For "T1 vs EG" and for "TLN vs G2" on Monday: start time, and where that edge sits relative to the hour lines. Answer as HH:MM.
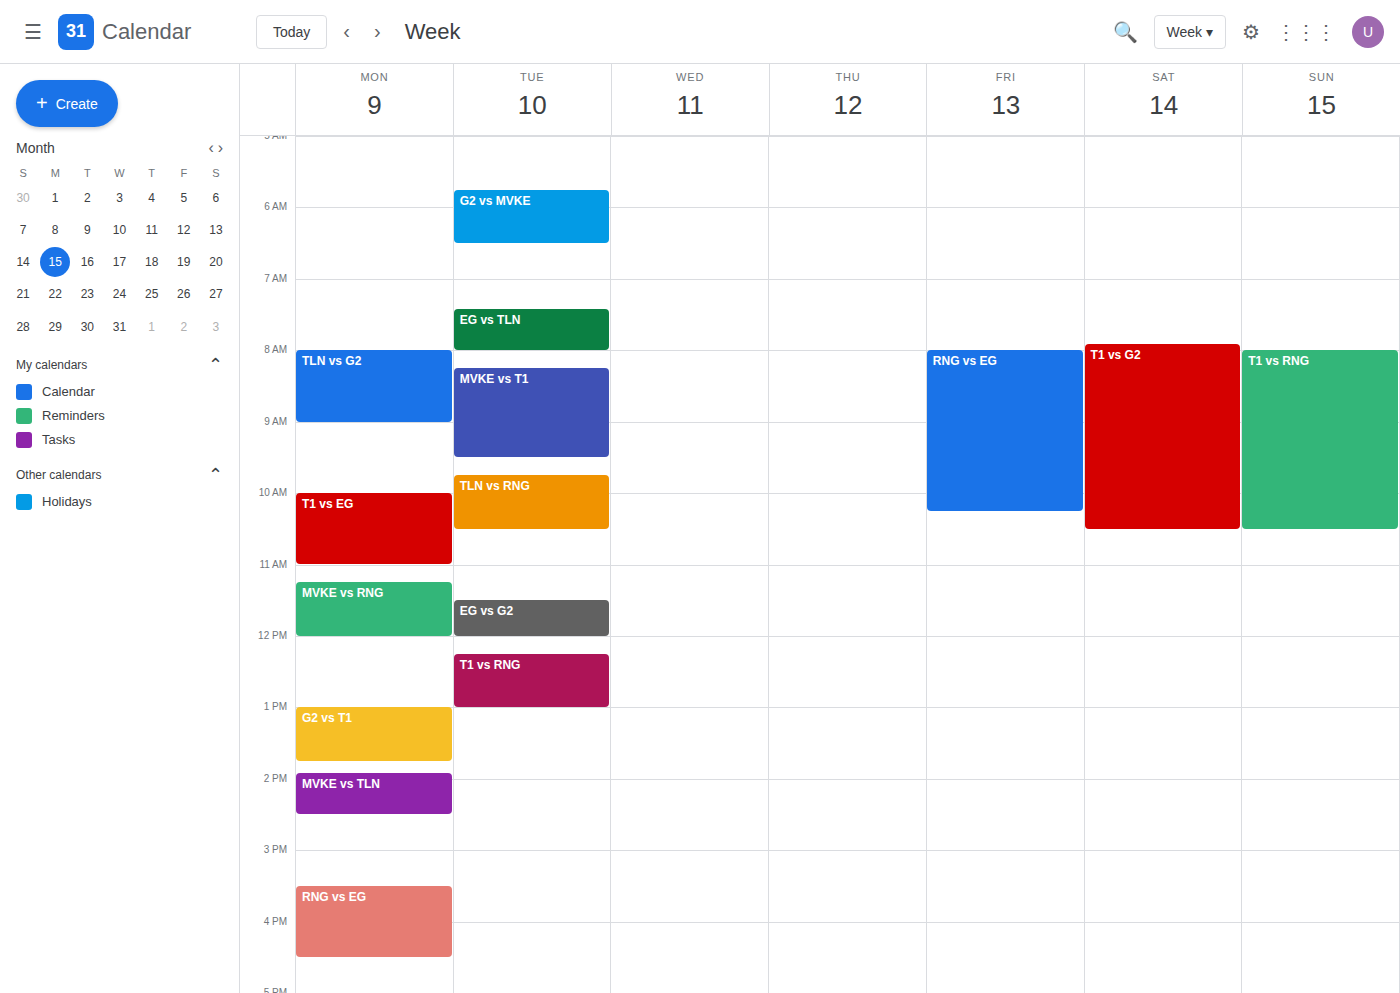
"T1 vs EG": 10:00, exactly on the 10:00 line. "TLN vs G2": 08:00, exactly on the 08:00 line.